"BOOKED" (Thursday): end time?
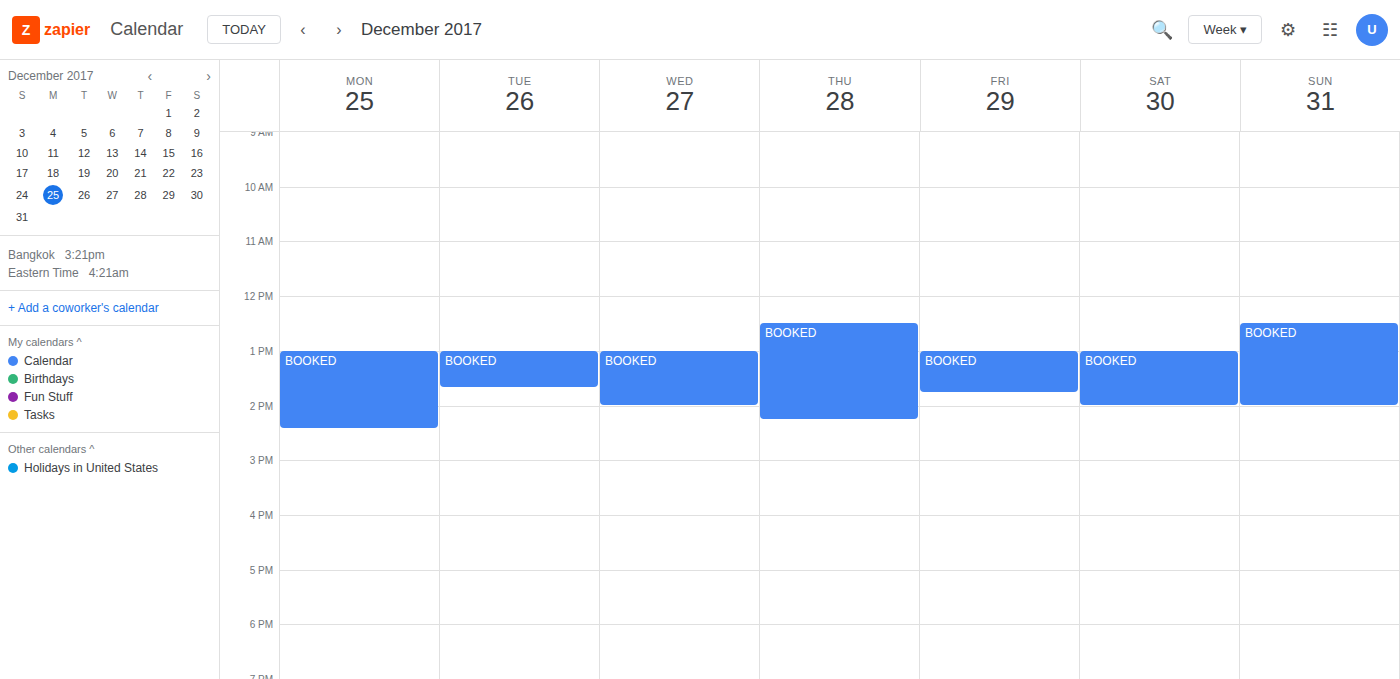
2:15 PM